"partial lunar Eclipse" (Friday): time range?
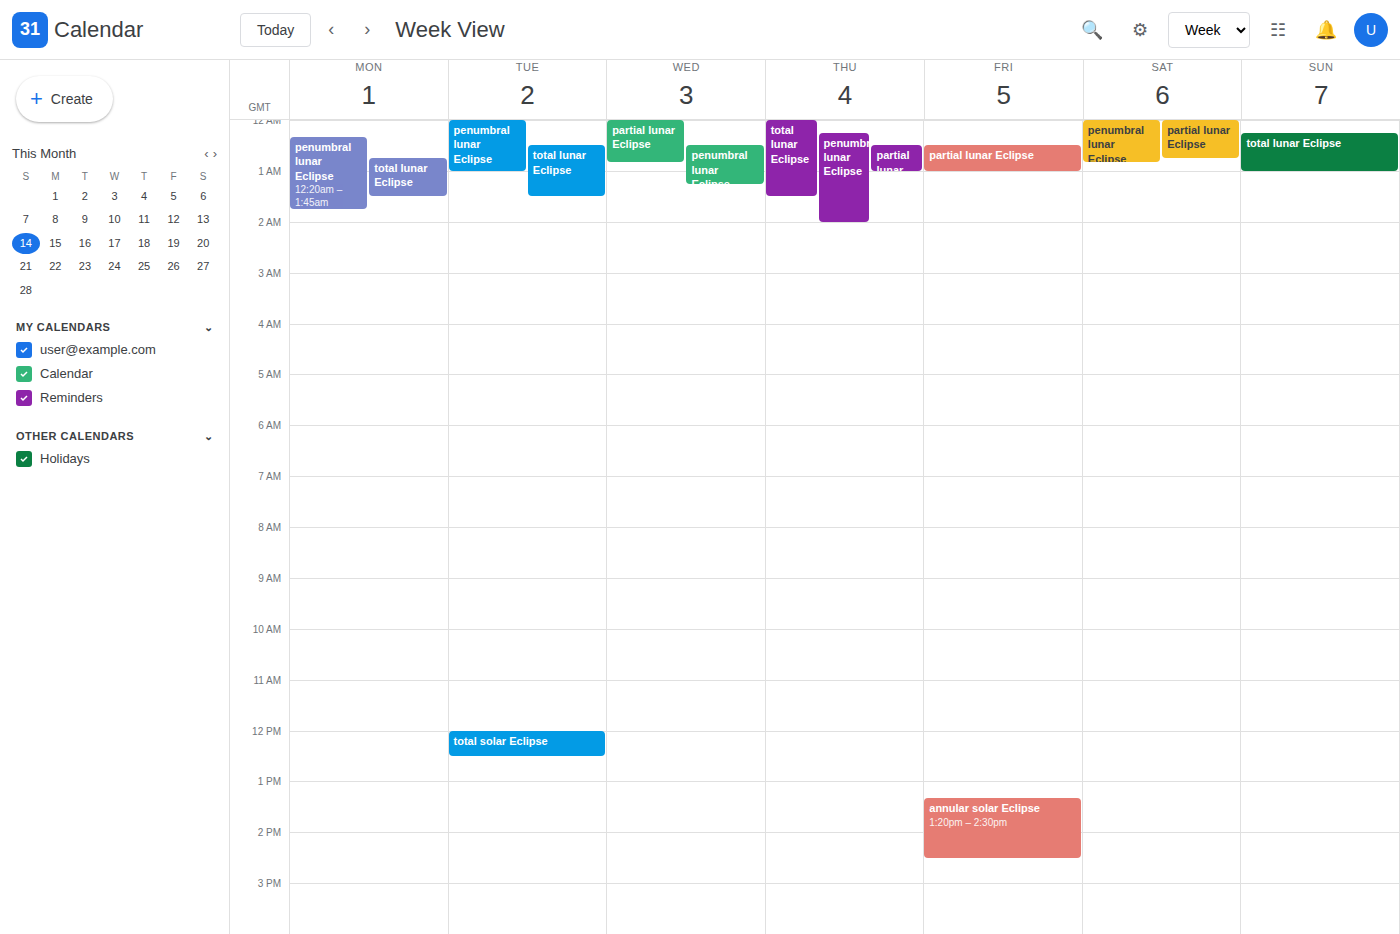
12:30 AM to 1:00 AM